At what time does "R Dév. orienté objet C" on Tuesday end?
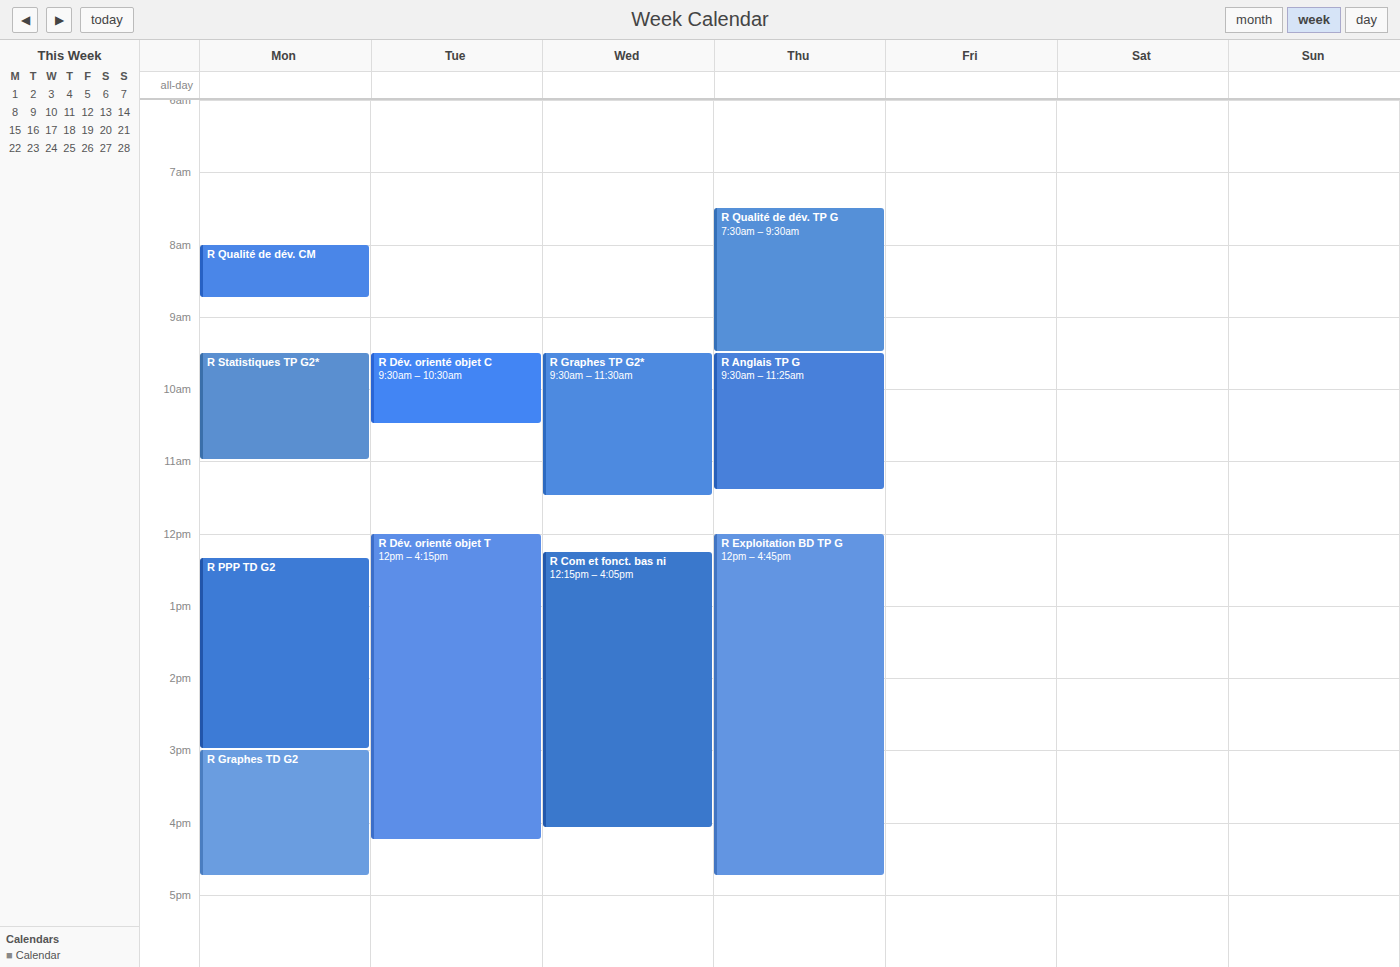
10:30 AM